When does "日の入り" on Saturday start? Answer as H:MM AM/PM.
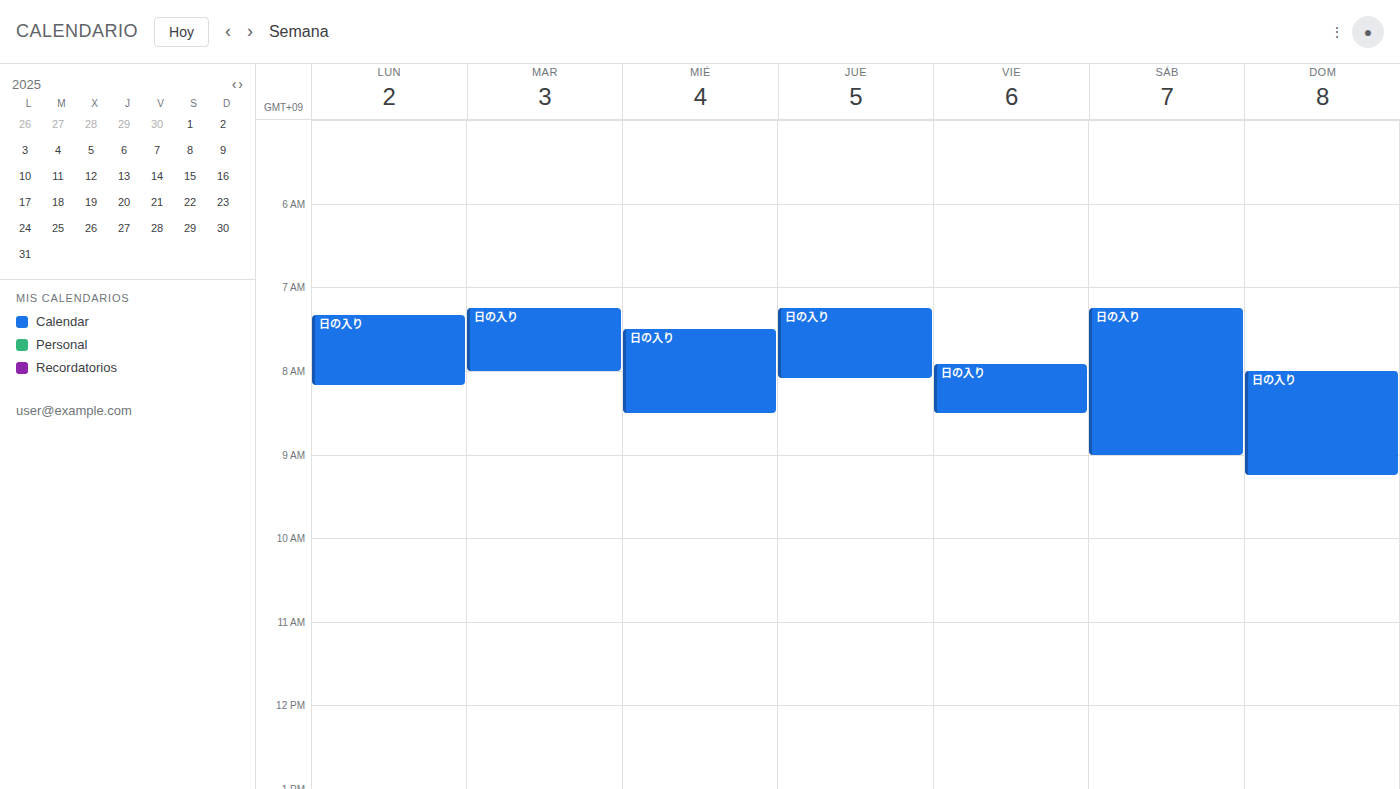
7:15 AM